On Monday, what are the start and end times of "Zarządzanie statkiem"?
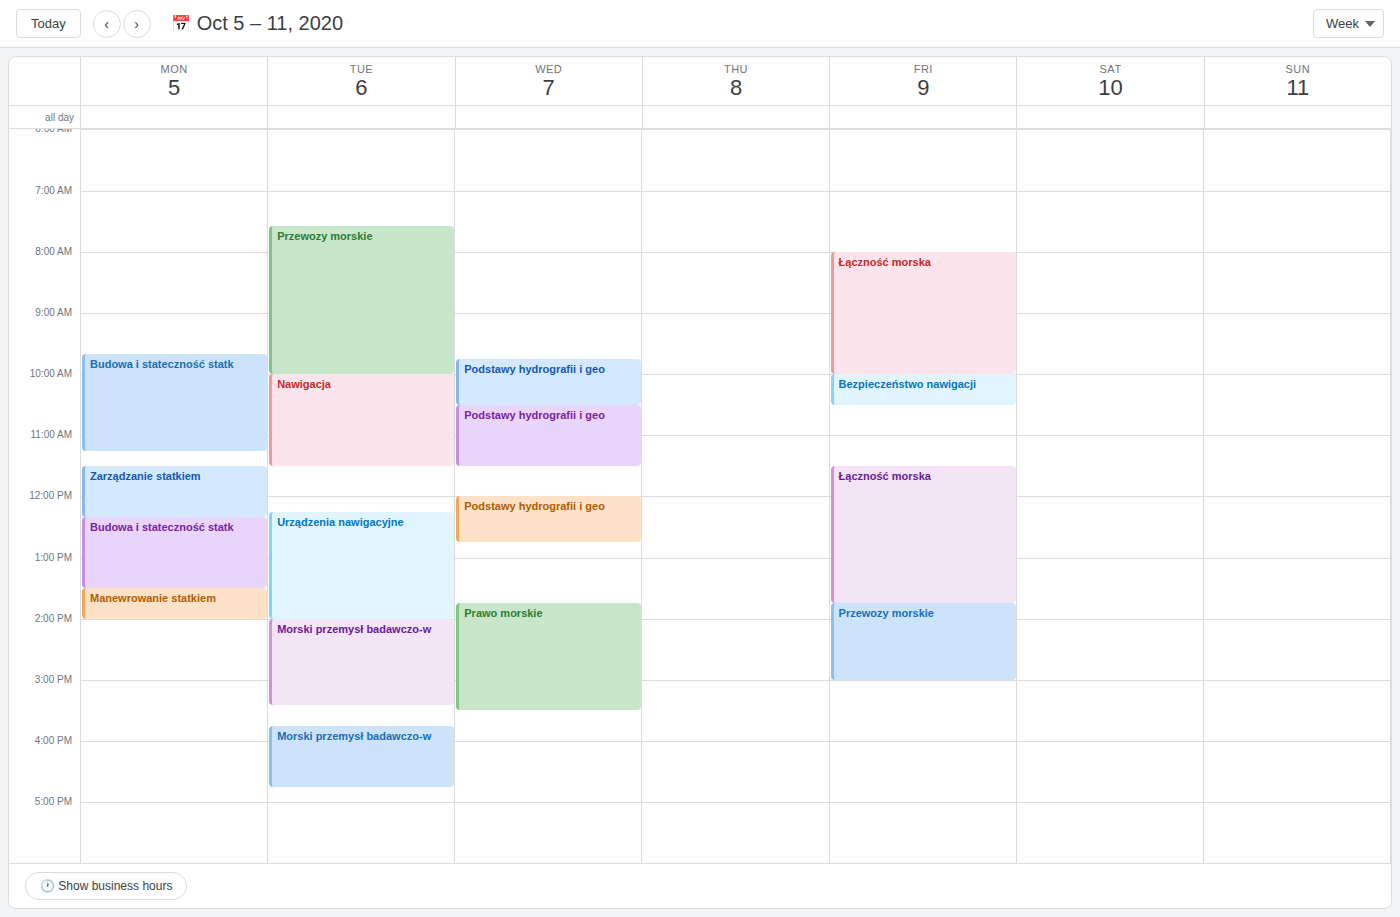
11:30 AM to 12:20 PM